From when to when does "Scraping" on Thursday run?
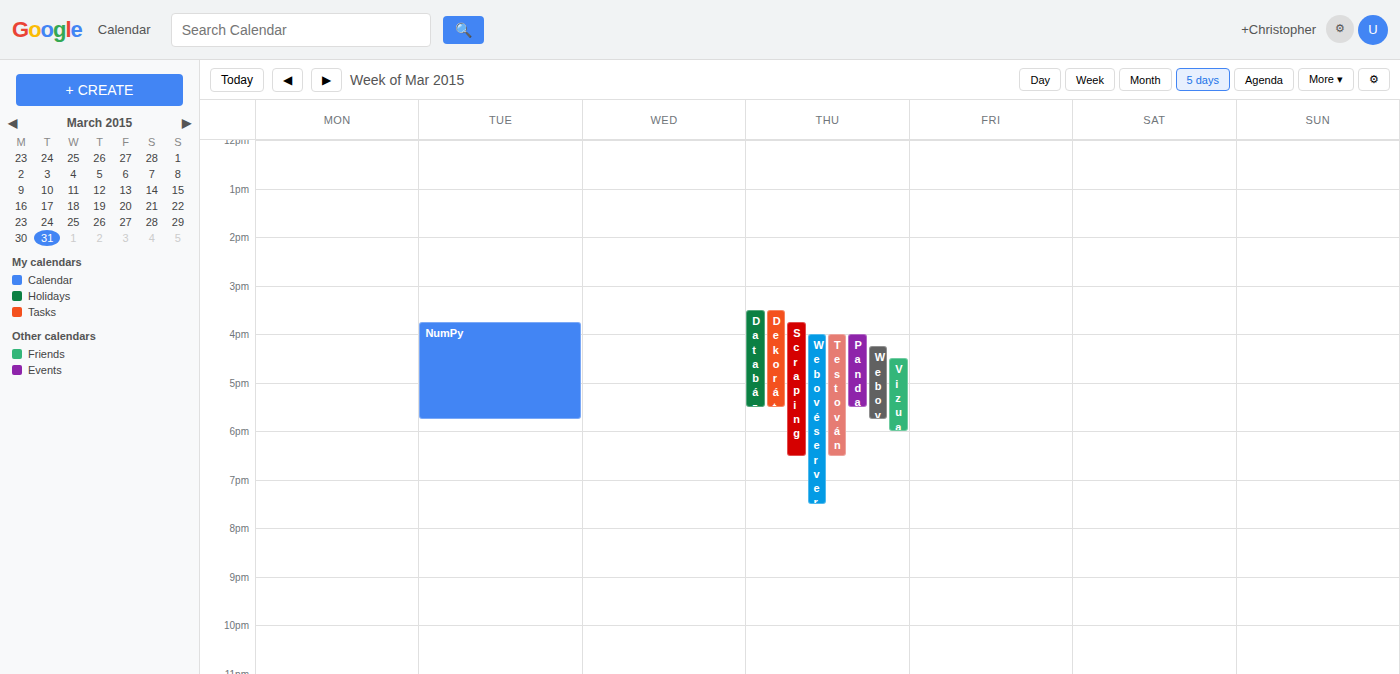
3:45 PM to 6:30 PM